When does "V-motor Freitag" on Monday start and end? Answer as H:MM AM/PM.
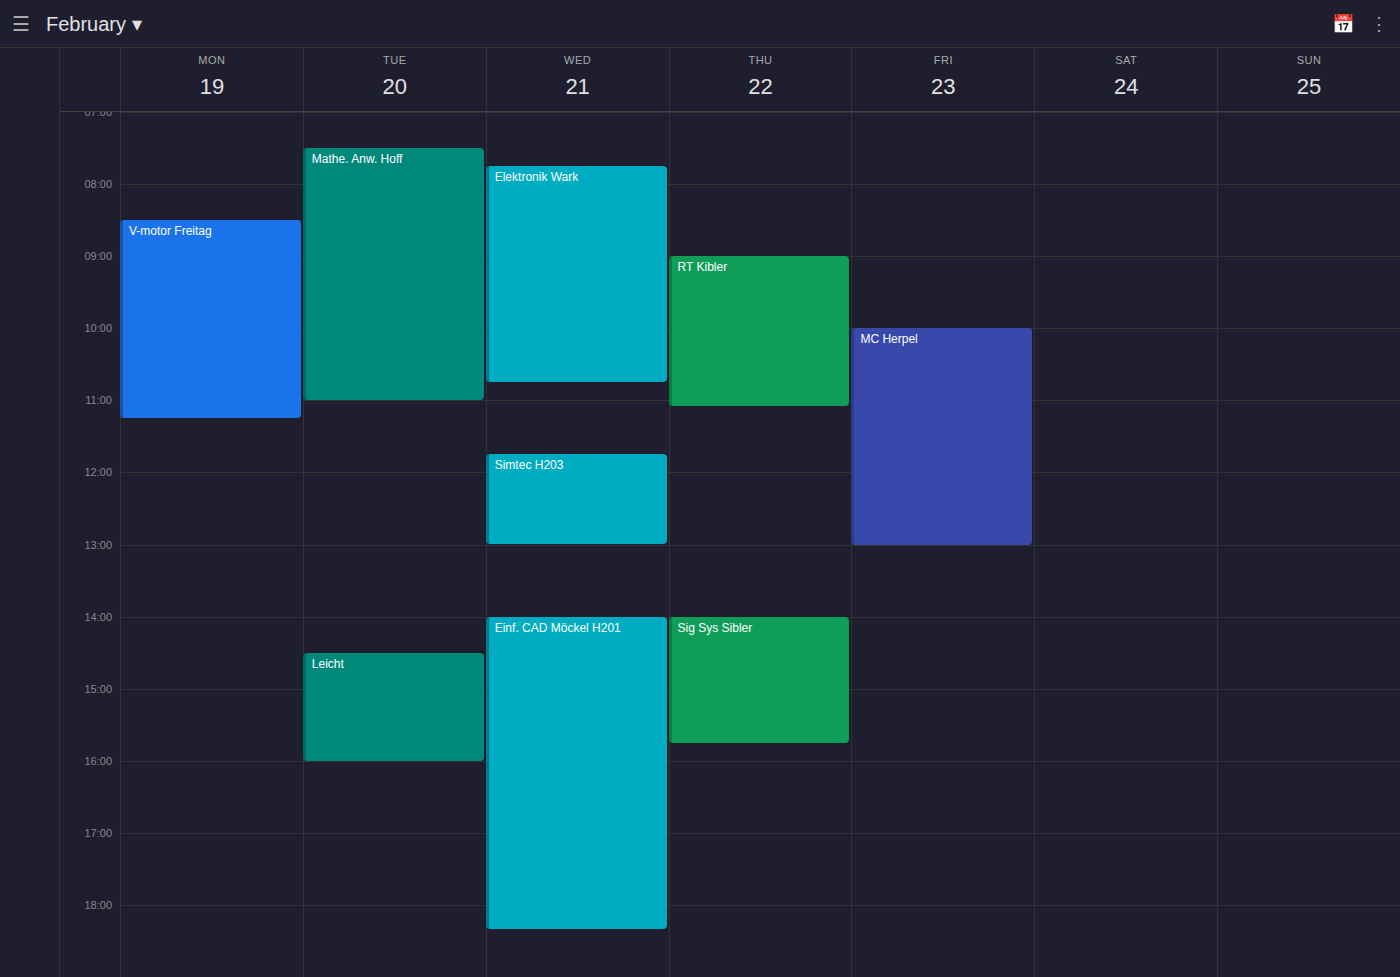
8:30 AM to 11:15 AM